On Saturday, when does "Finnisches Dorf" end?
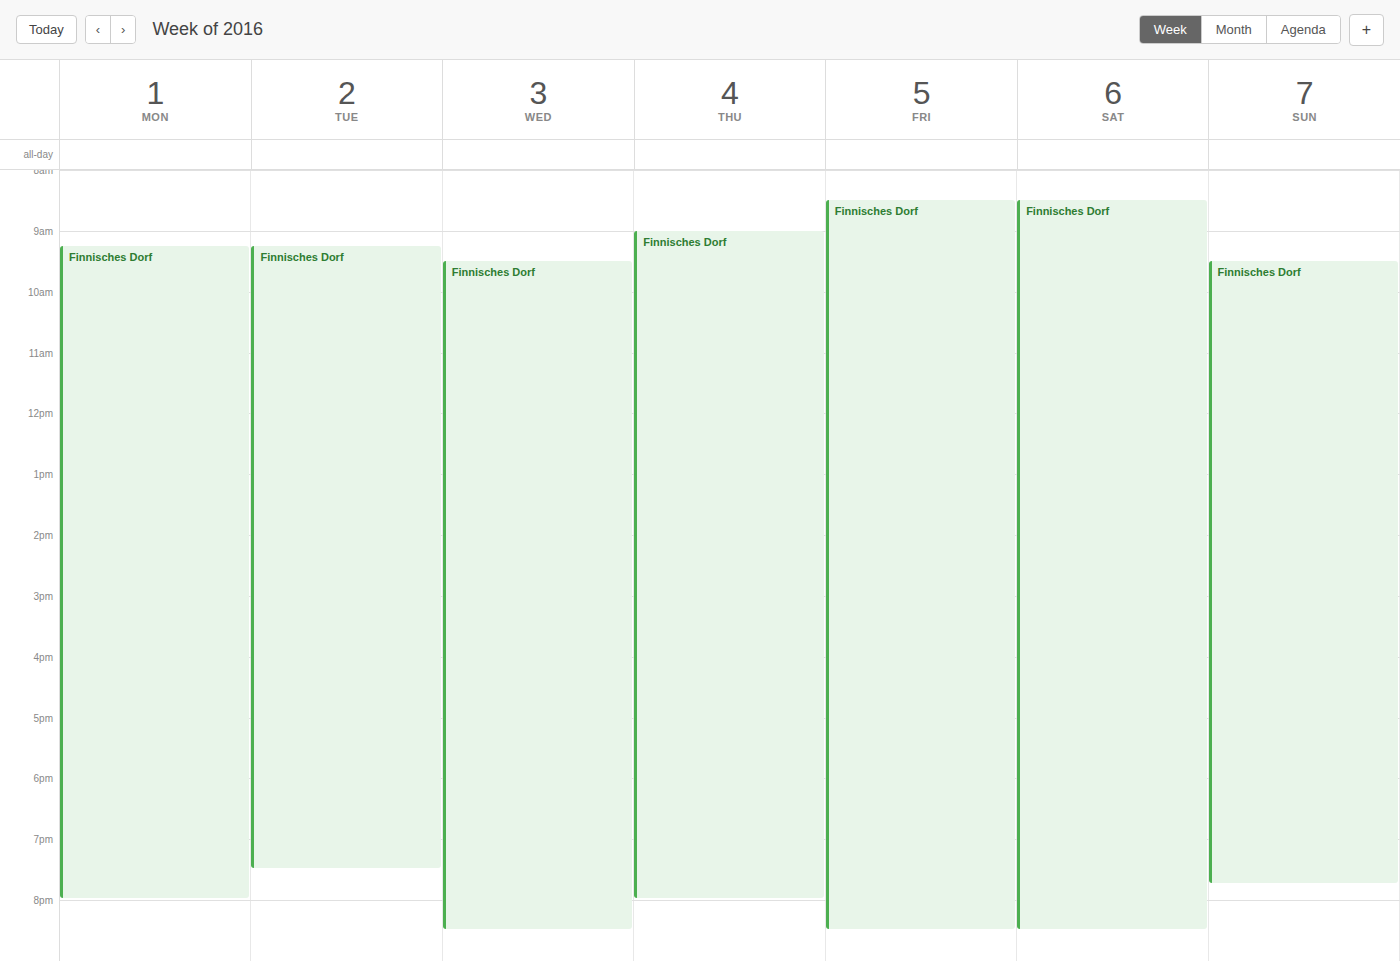
8:30 PM